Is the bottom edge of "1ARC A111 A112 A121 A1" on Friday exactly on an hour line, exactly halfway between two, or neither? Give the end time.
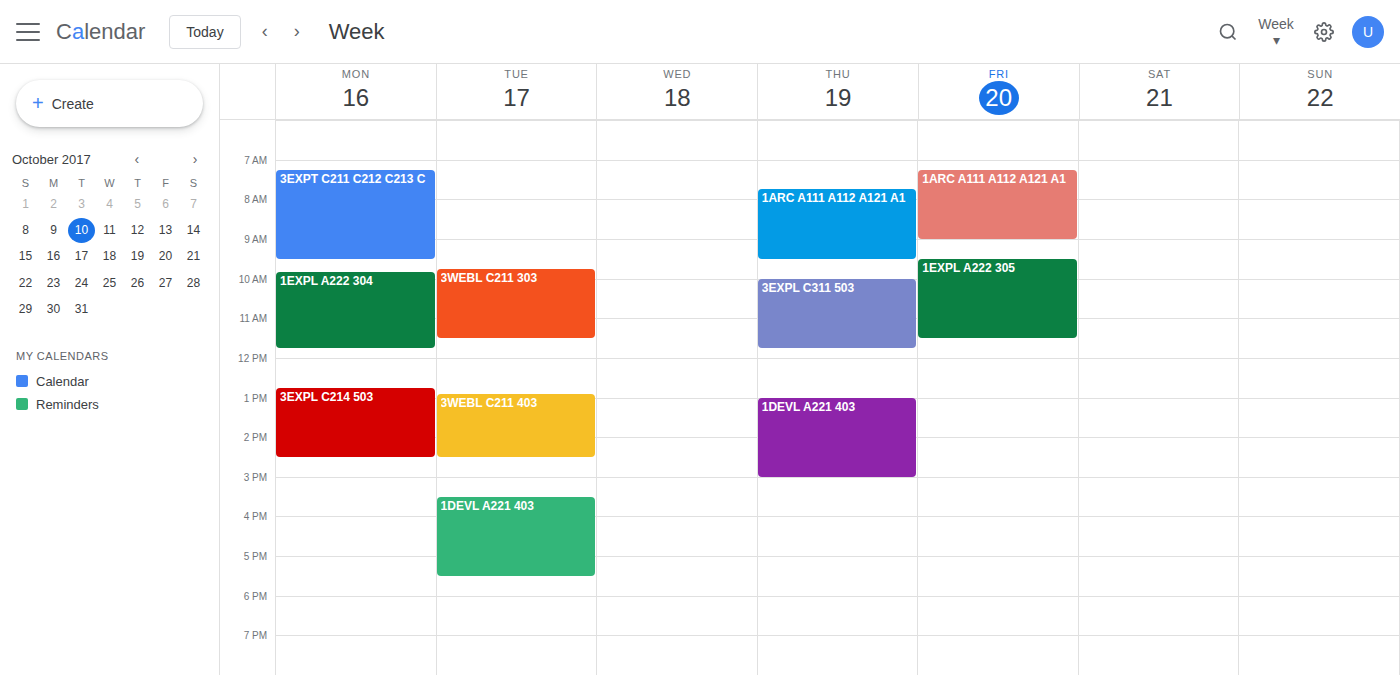
9:00 AM -- exactly on the 9 AM line.